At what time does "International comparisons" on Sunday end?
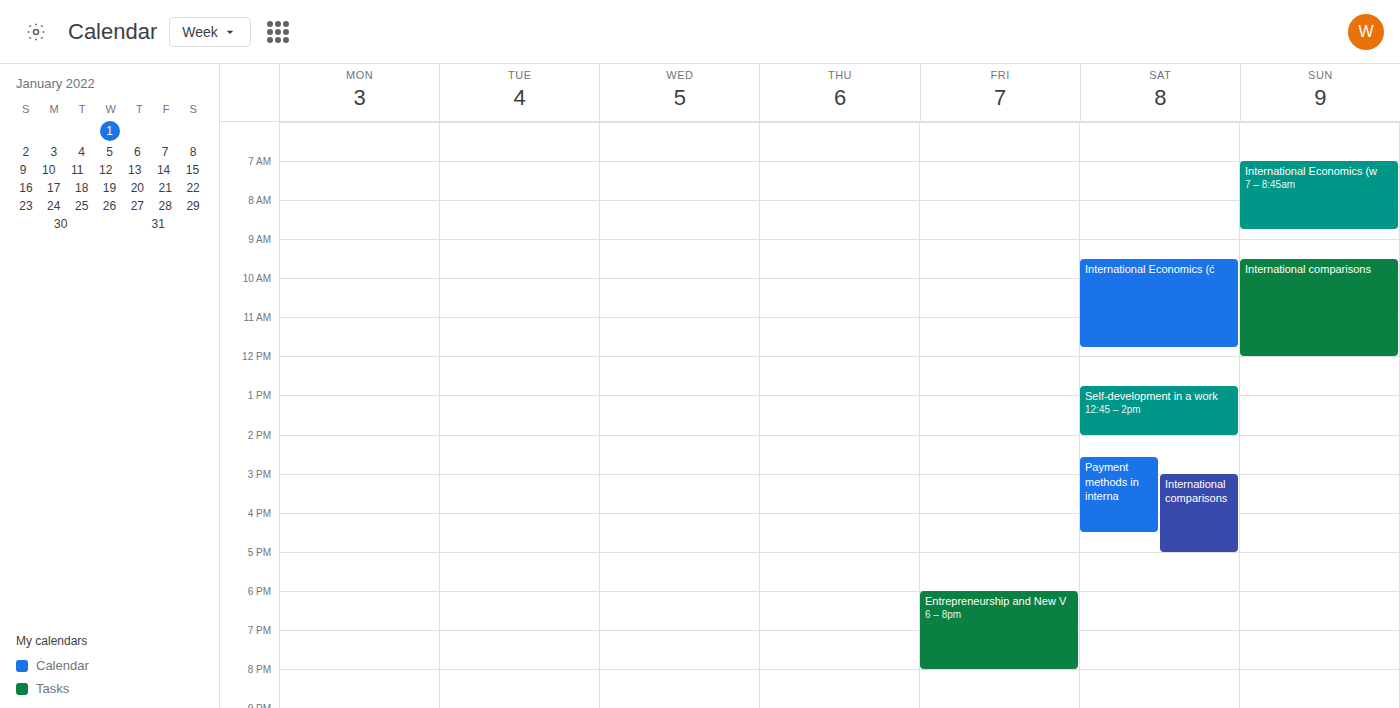
12:00